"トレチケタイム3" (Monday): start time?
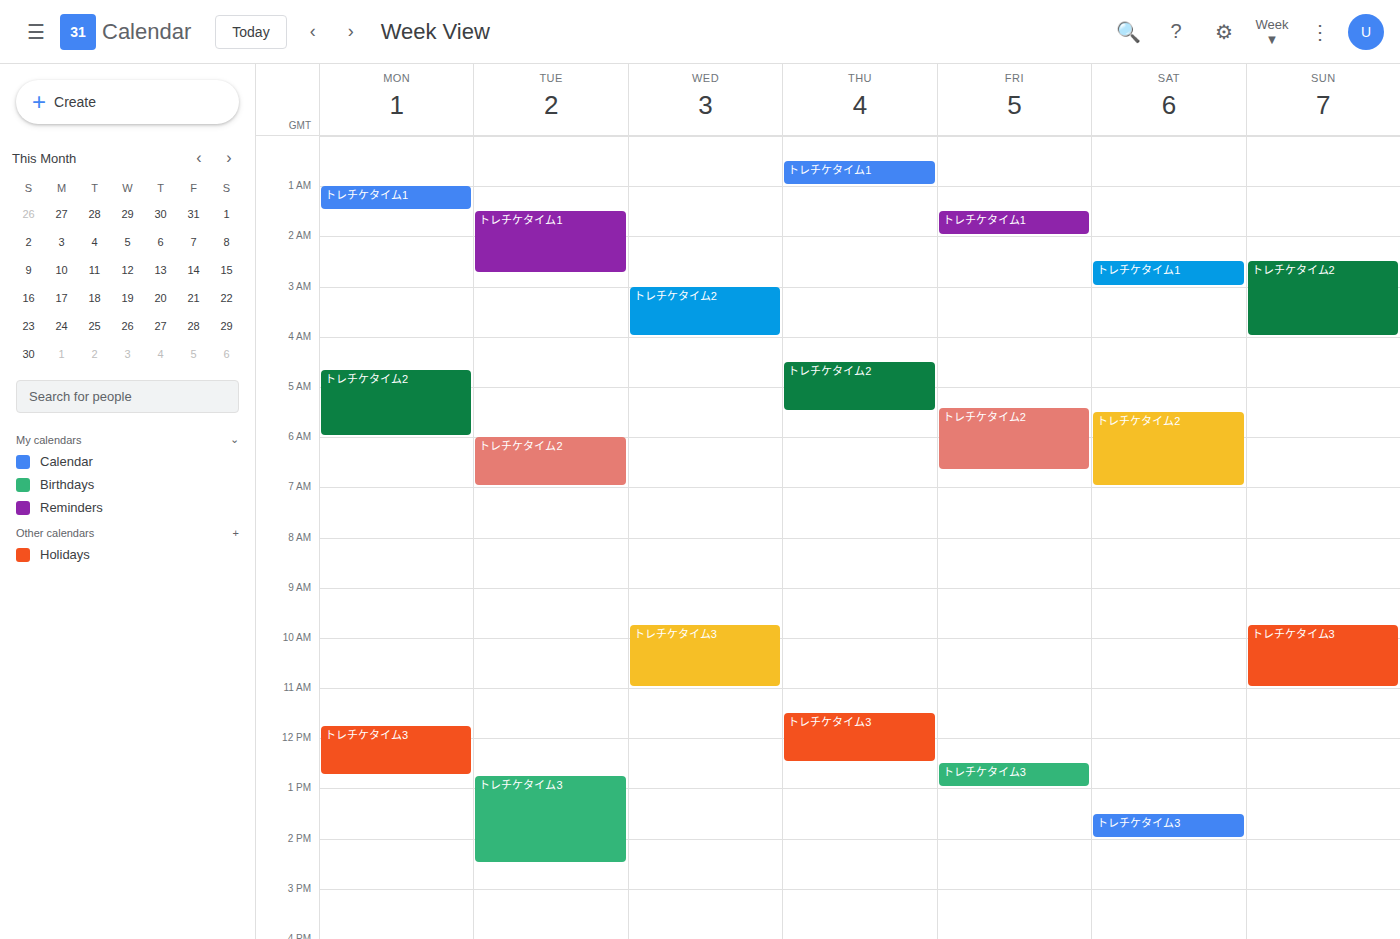
11:45 AM